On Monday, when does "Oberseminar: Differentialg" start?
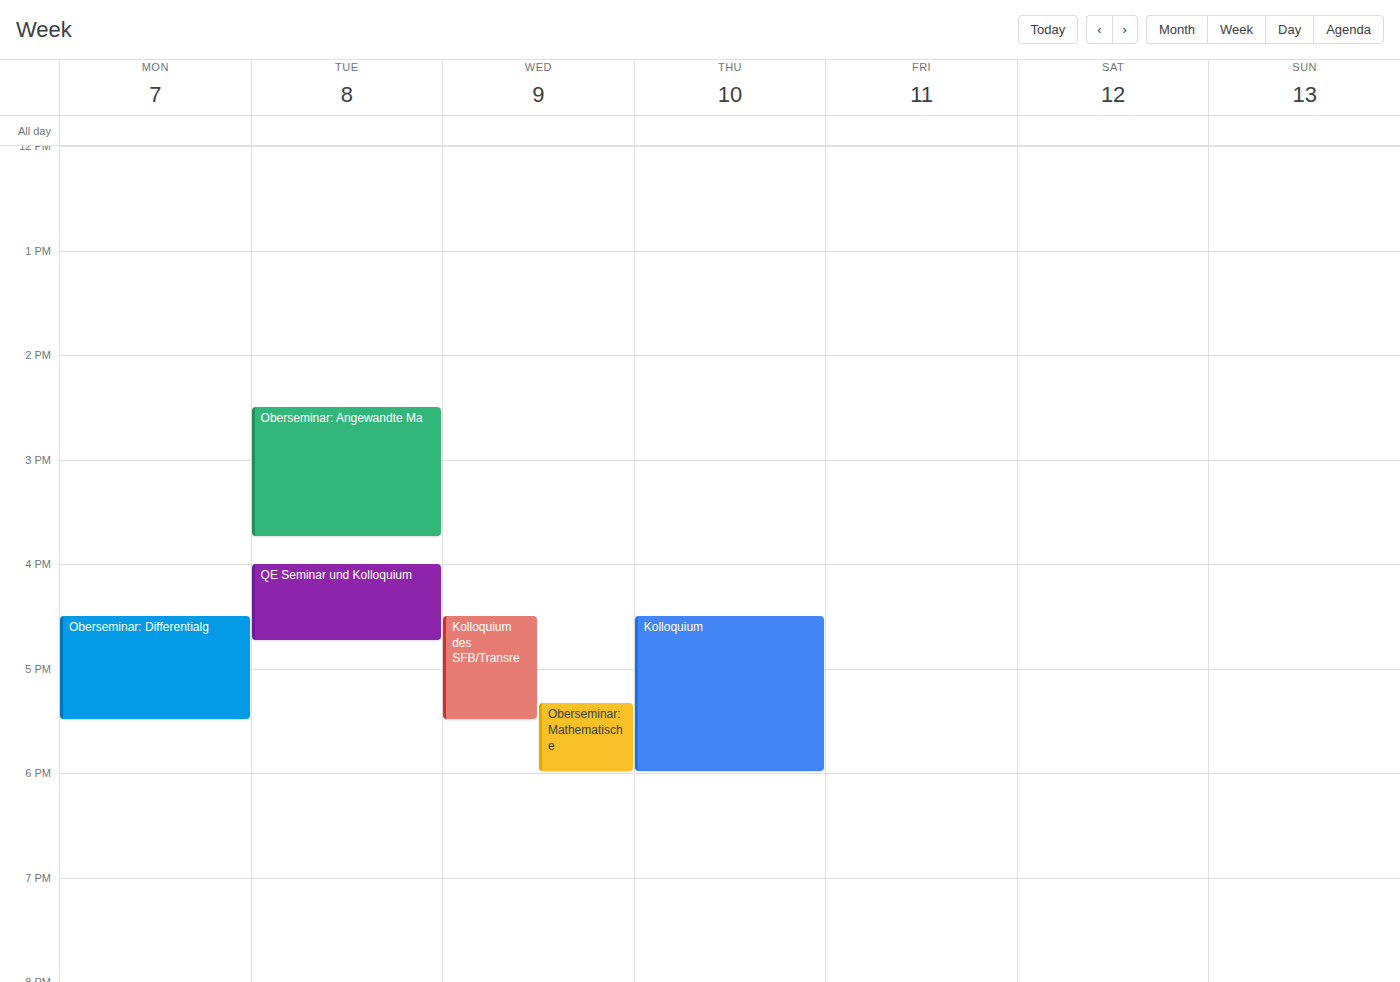
4:30 PM